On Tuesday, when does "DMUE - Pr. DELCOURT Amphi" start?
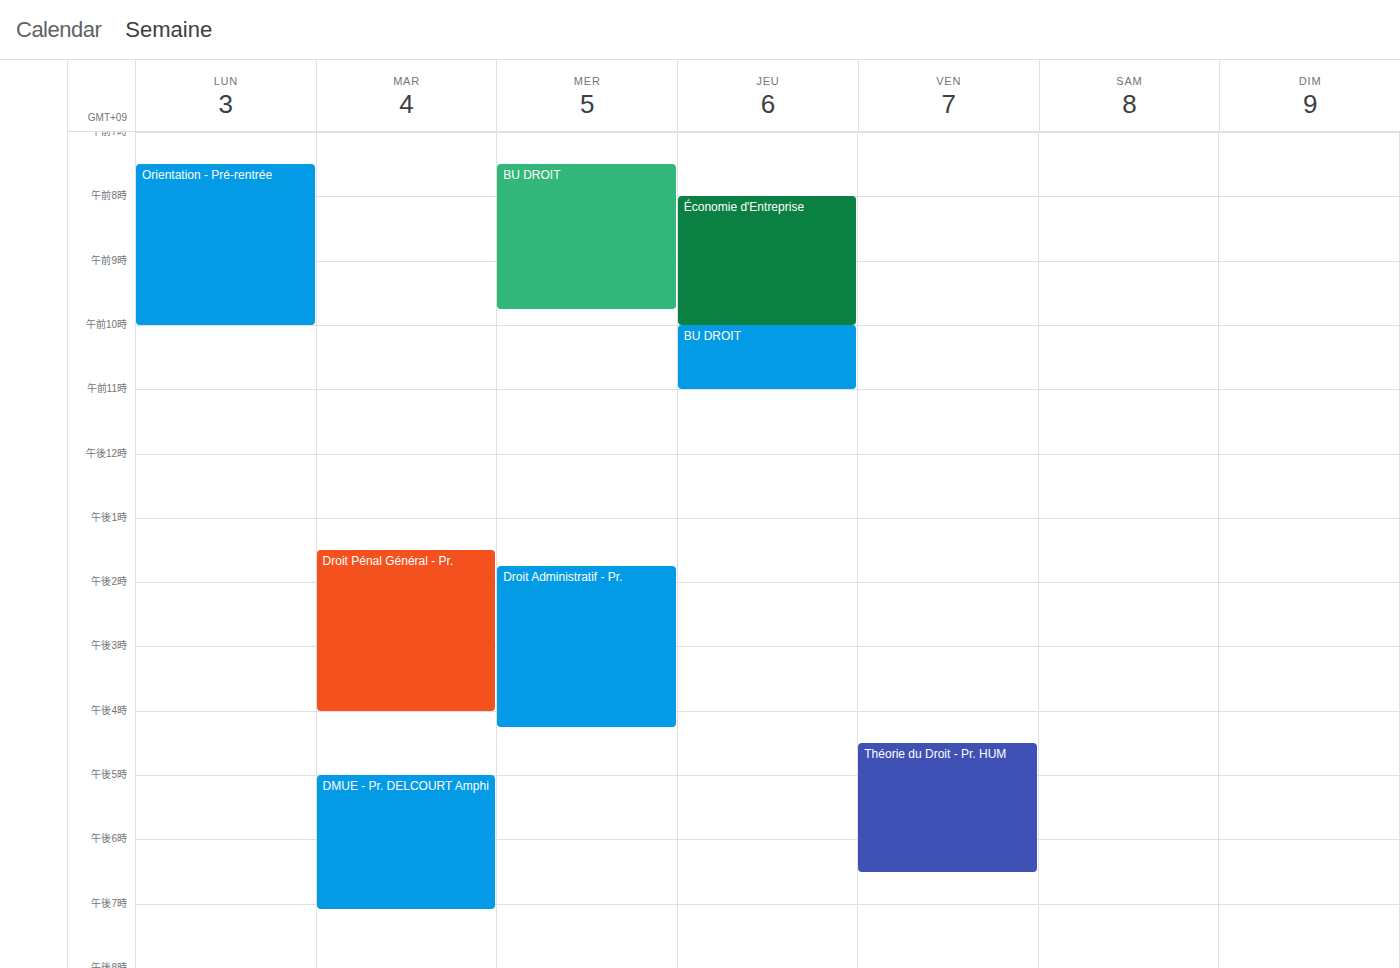
5:00 PM